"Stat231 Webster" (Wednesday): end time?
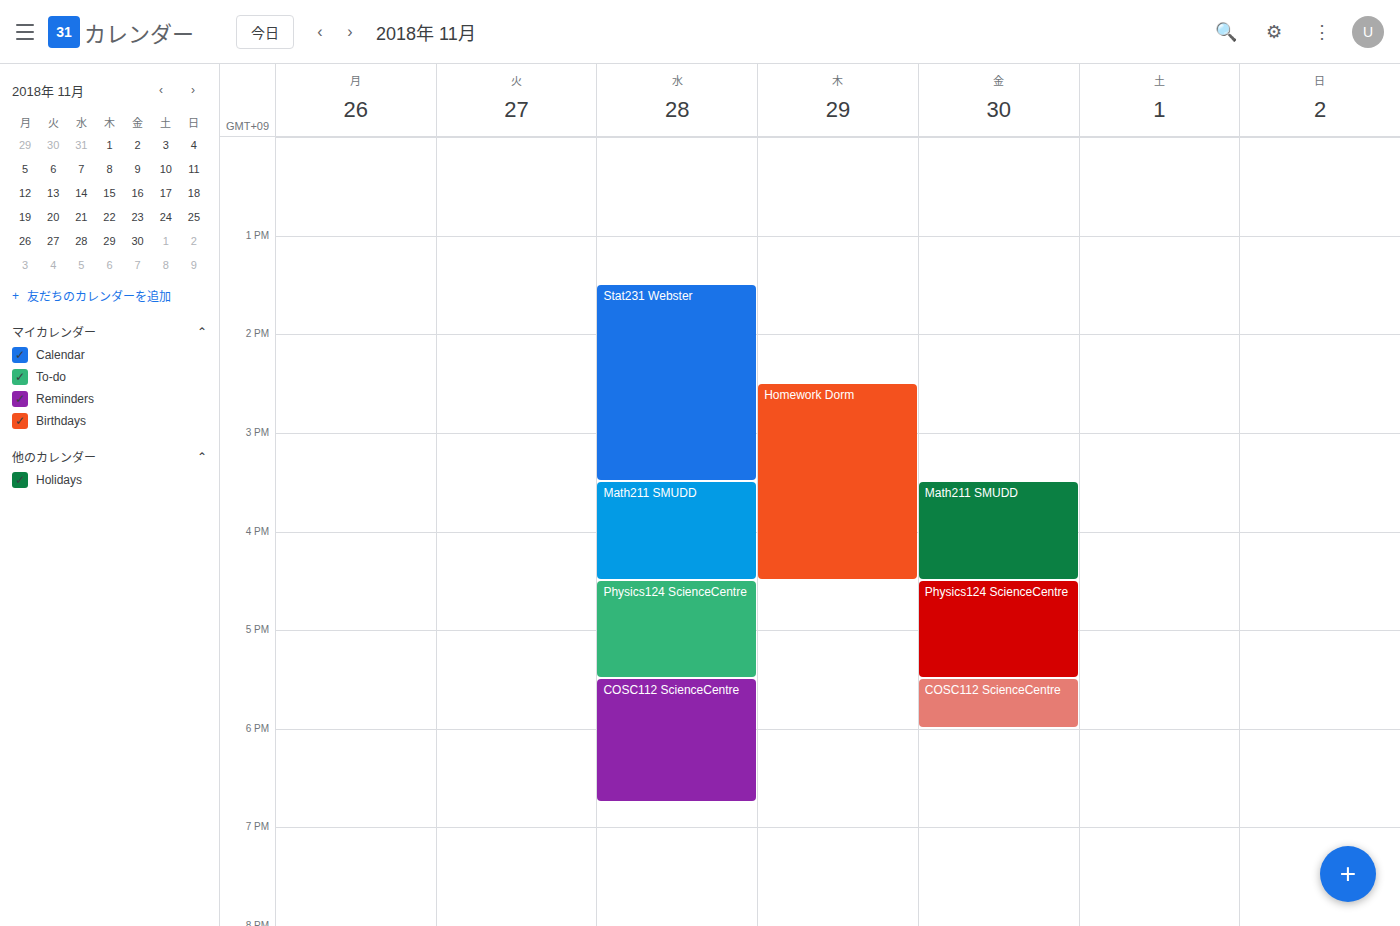
3:30 PM